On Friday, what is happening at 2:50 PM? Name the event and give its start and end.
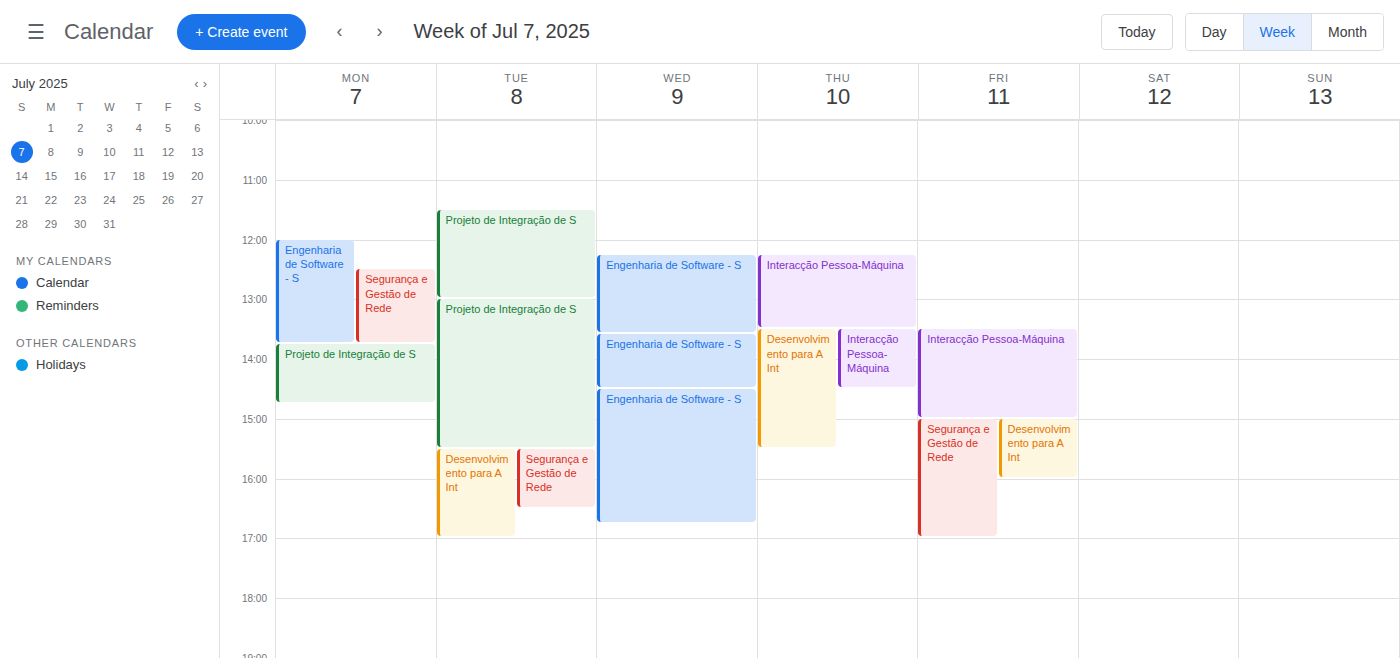
"Interacção Pessoa-Máquina", 1:30 PM to 3:00 PM